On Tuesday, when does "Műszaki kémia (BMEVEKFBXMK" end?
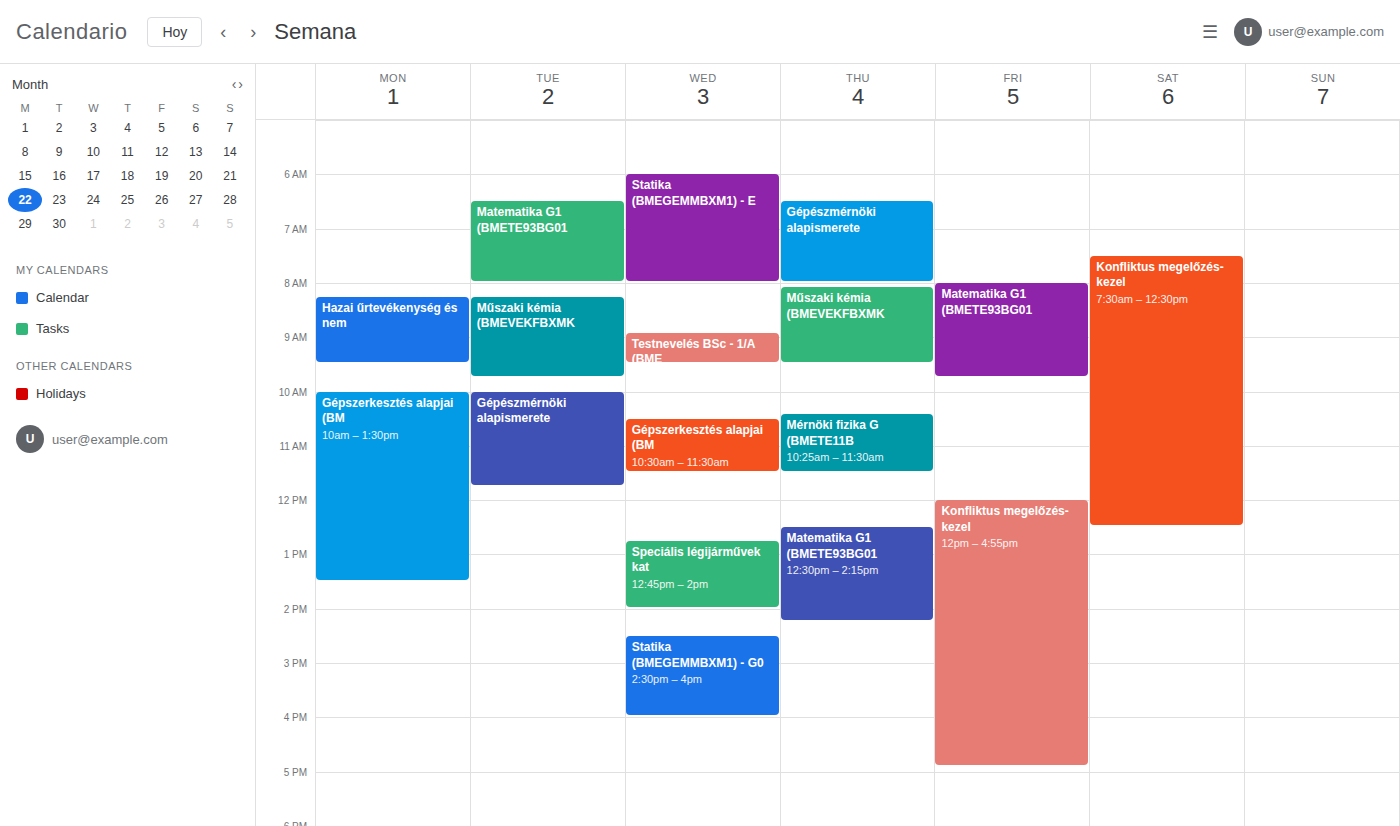
09:45